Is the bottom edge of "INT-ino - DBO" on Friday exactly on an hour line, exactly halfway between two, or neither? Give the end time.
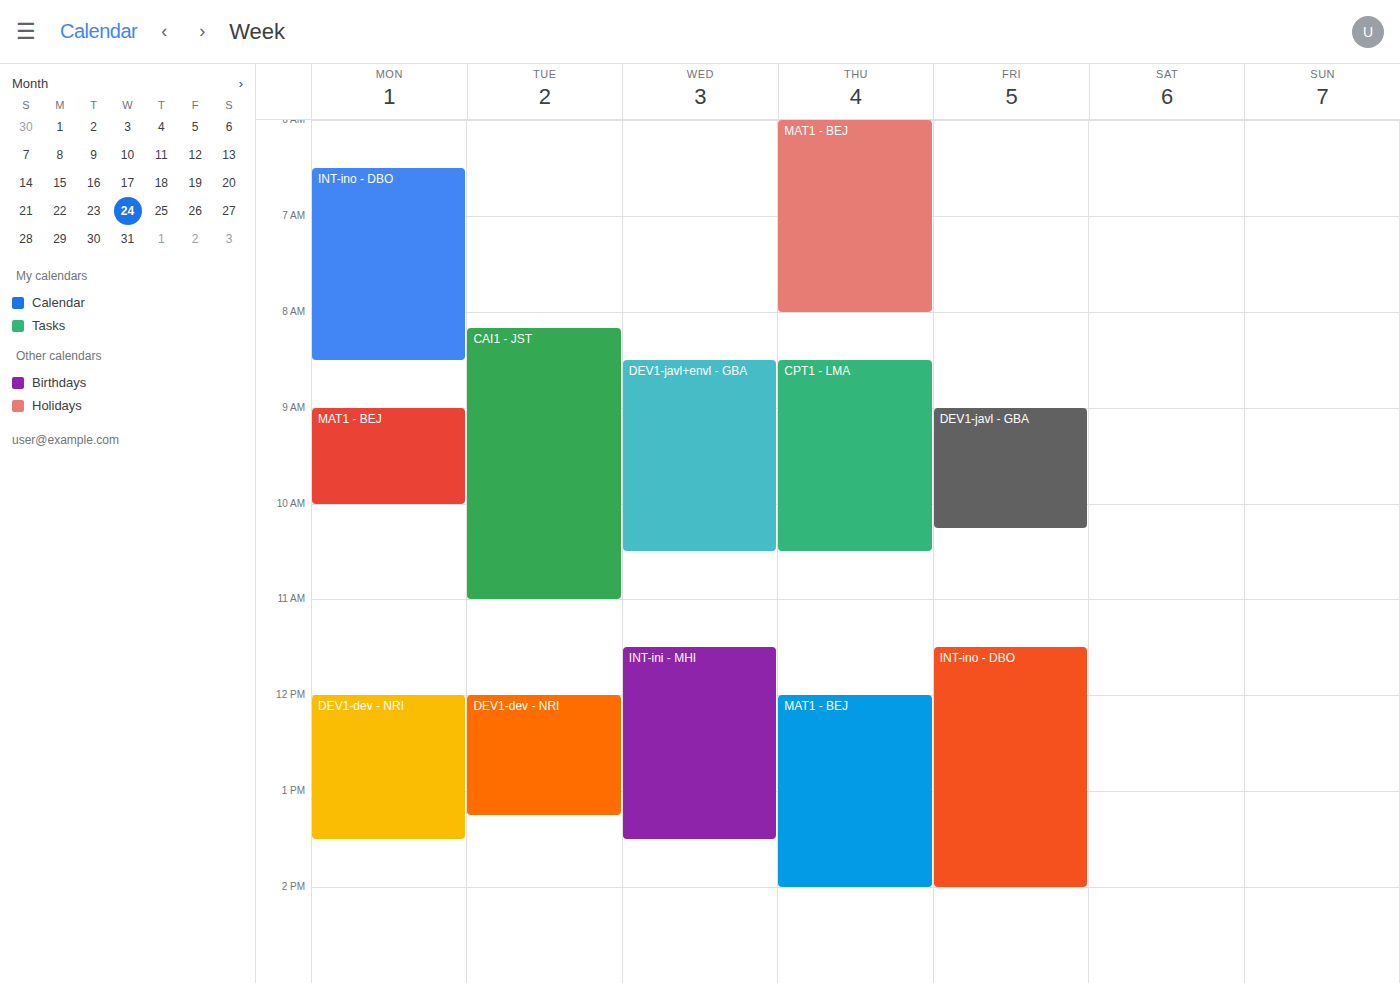
2:00 PM -- exactly on the 2 PM line.